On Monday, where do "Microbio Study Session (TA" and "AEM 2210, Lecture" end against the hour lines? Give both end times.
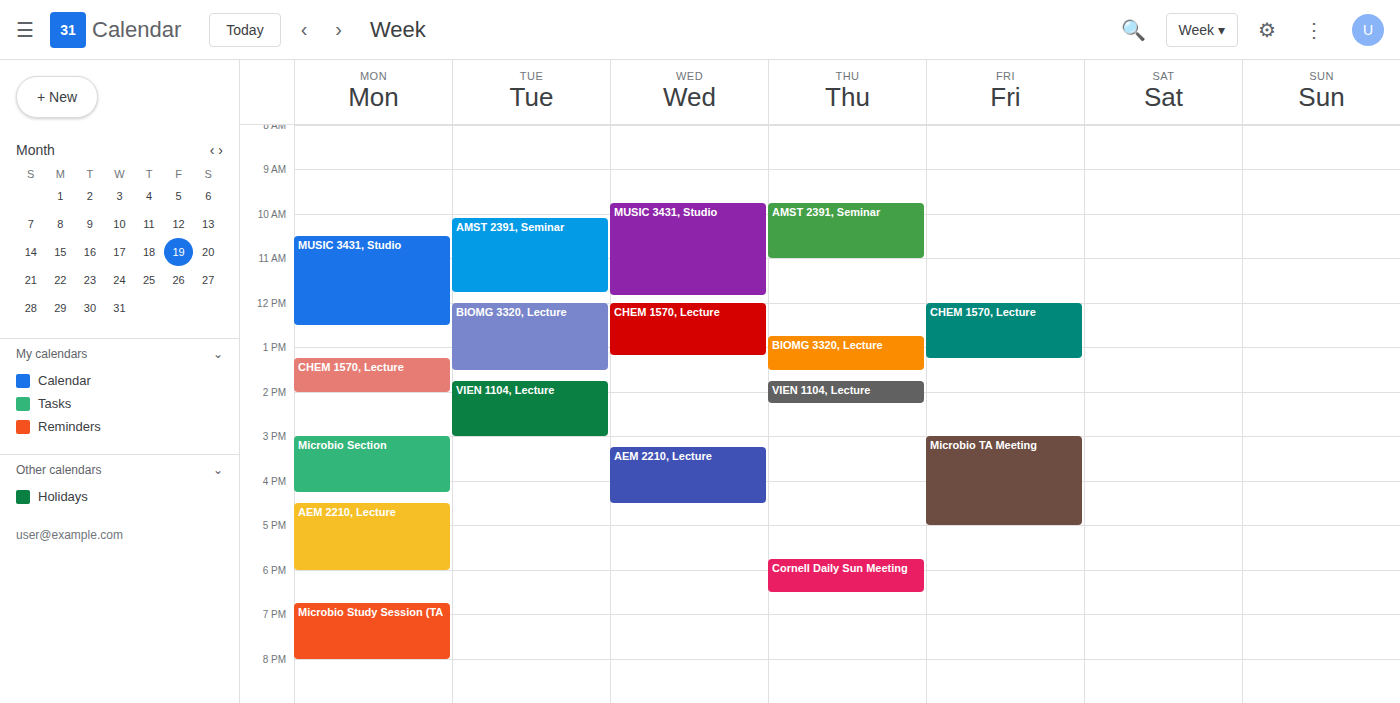
"Microbio Study Session (TA": 8:00 PM, exactly on the 8 PM line. "AEM 2210, Lecture": 6:00 PM, exactly on the 6 PM line.